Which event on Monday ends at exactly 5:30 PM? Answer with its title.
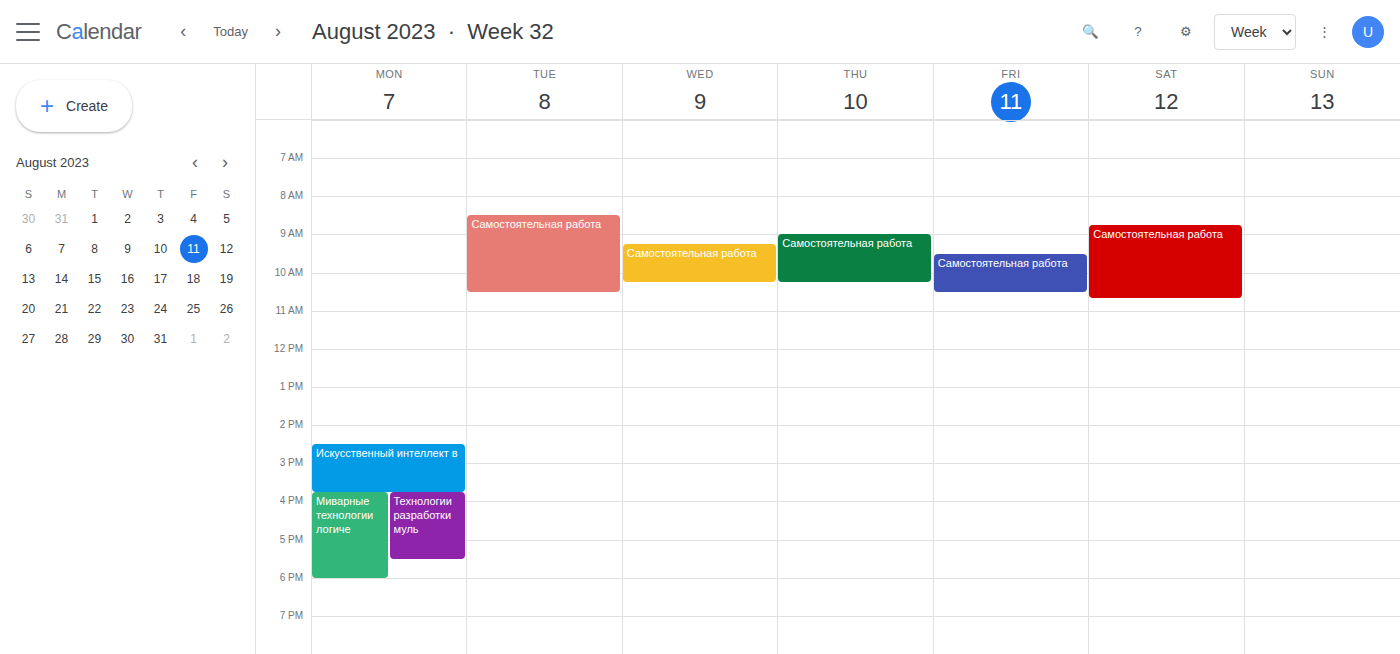
"Технологии разработки муль"